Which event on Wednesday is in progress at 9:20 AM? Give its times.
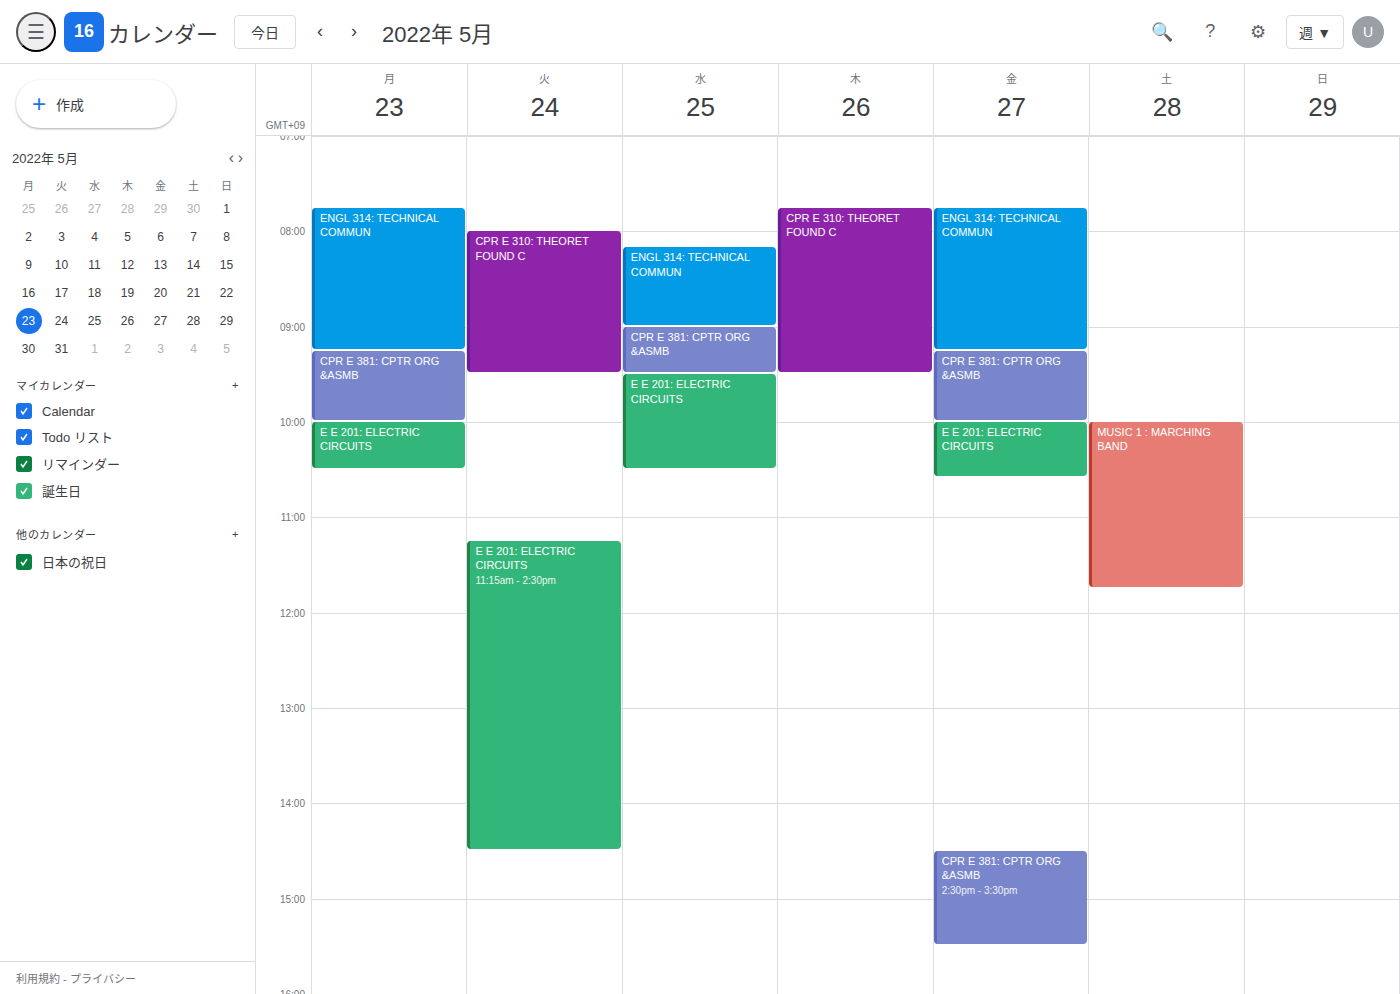
"CPR E 381: CPTR ORG &ASMB", 9:00 AM to 9:30 AM